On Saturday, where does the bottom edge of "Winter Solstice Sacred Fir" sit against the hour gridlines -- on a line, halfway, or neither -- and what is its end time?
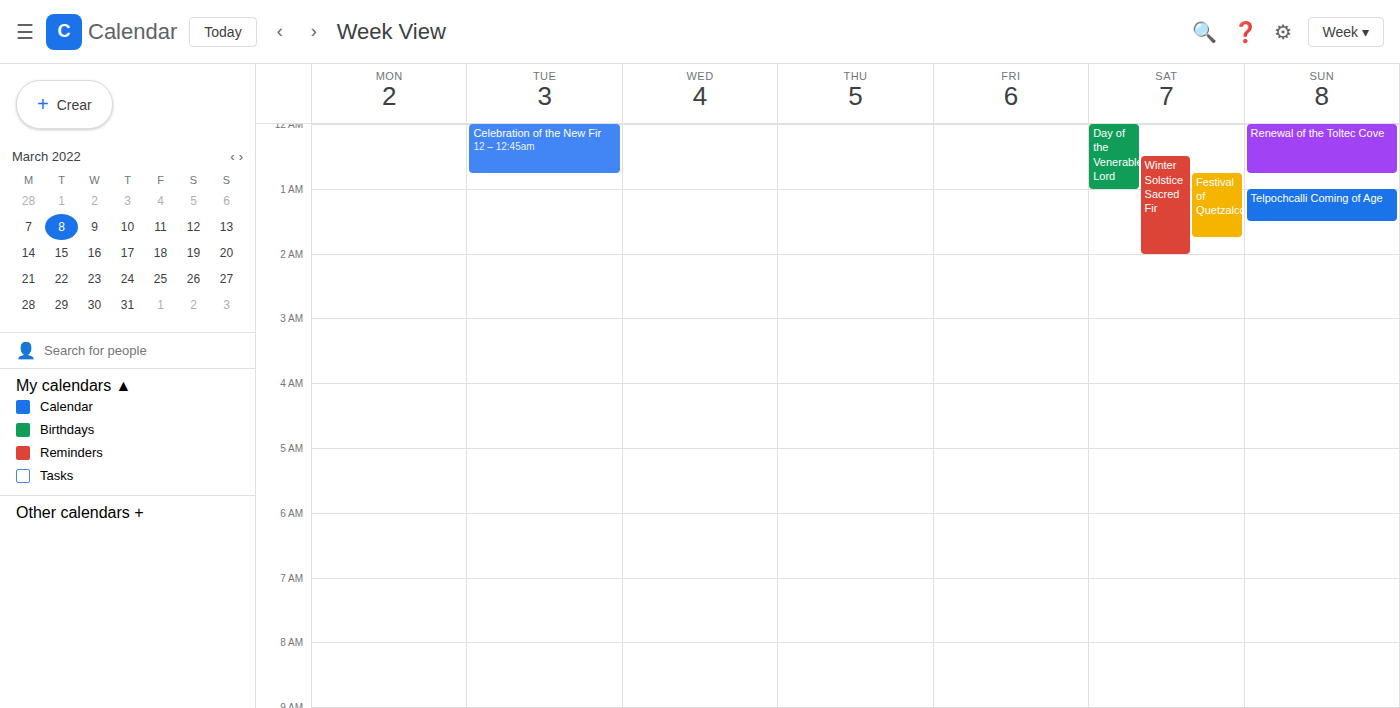
2:00 AM -- exactly on the 2 AM line.